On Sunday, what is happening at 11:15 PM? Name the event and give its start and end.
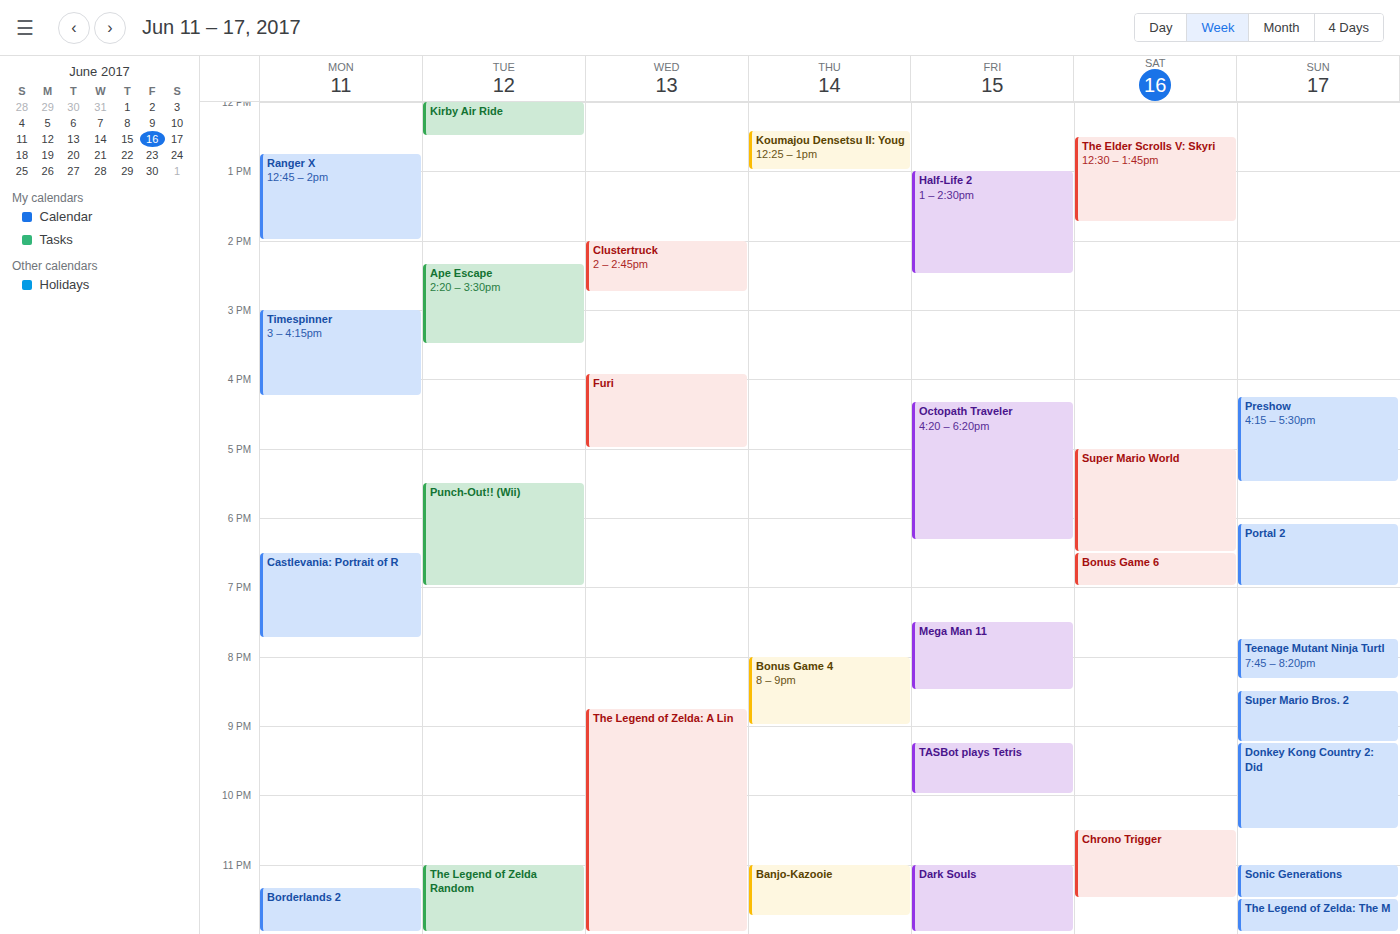
"Sonic Generations", 11:00 PM to 11:30 PM